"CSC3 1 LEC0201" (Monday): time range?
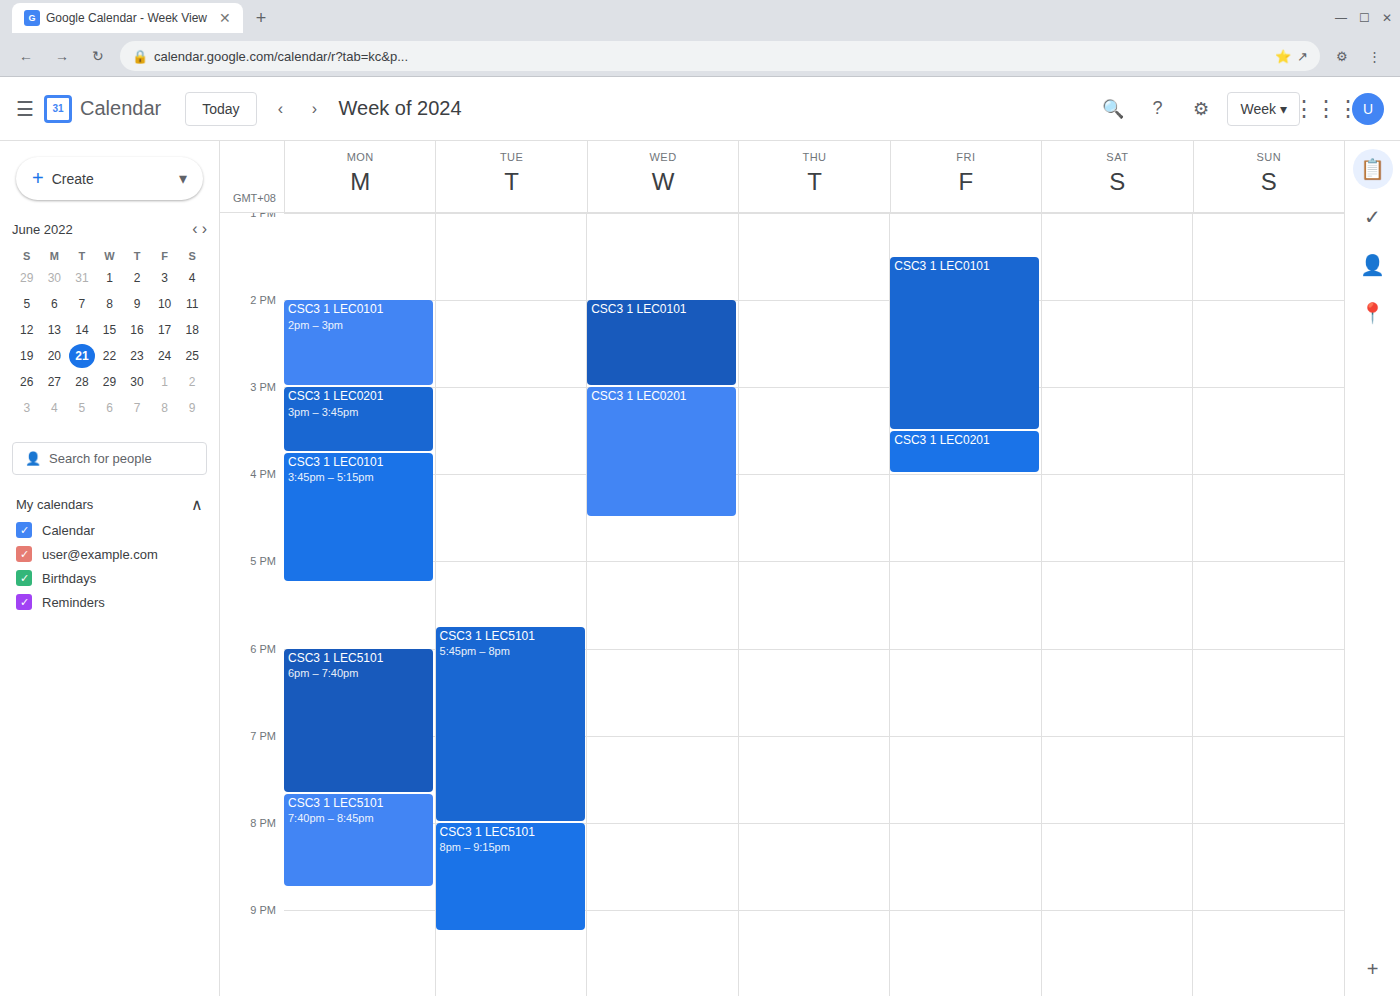
3:00 PM to 3:45 PM